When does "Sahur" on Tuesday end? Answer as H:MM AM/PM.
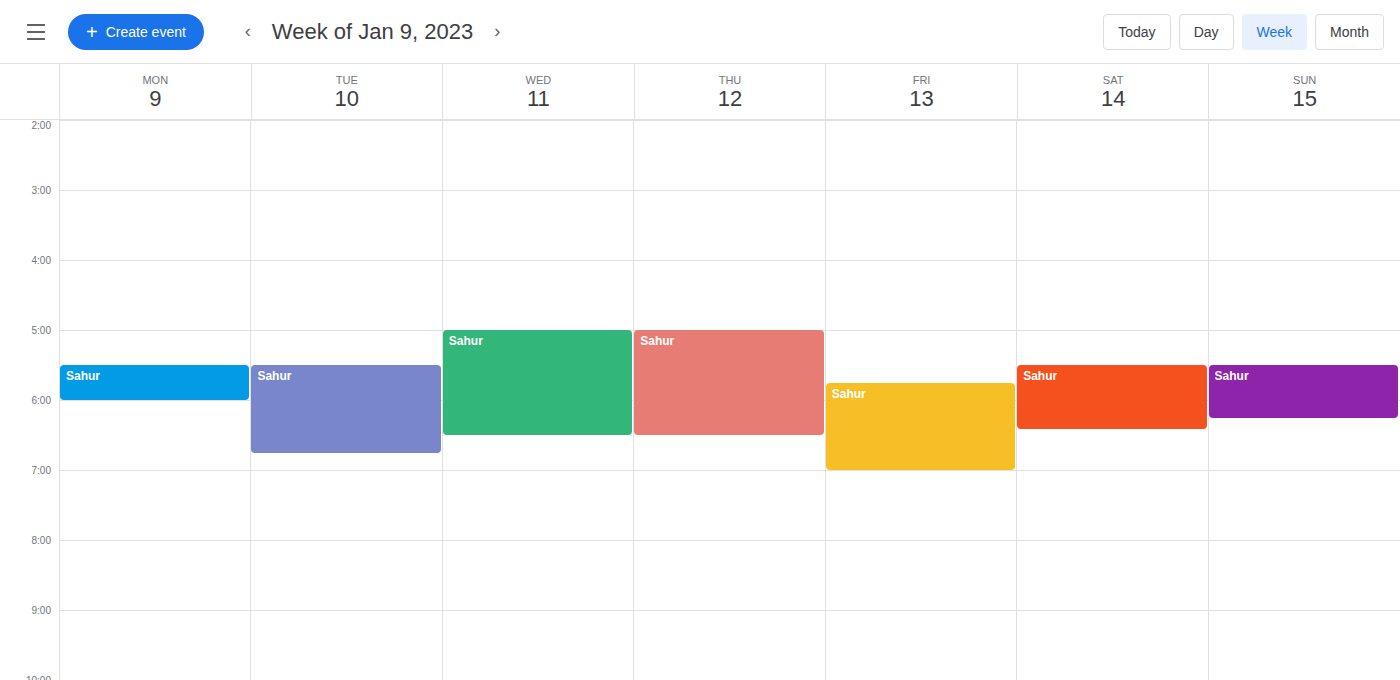
6:45 AM